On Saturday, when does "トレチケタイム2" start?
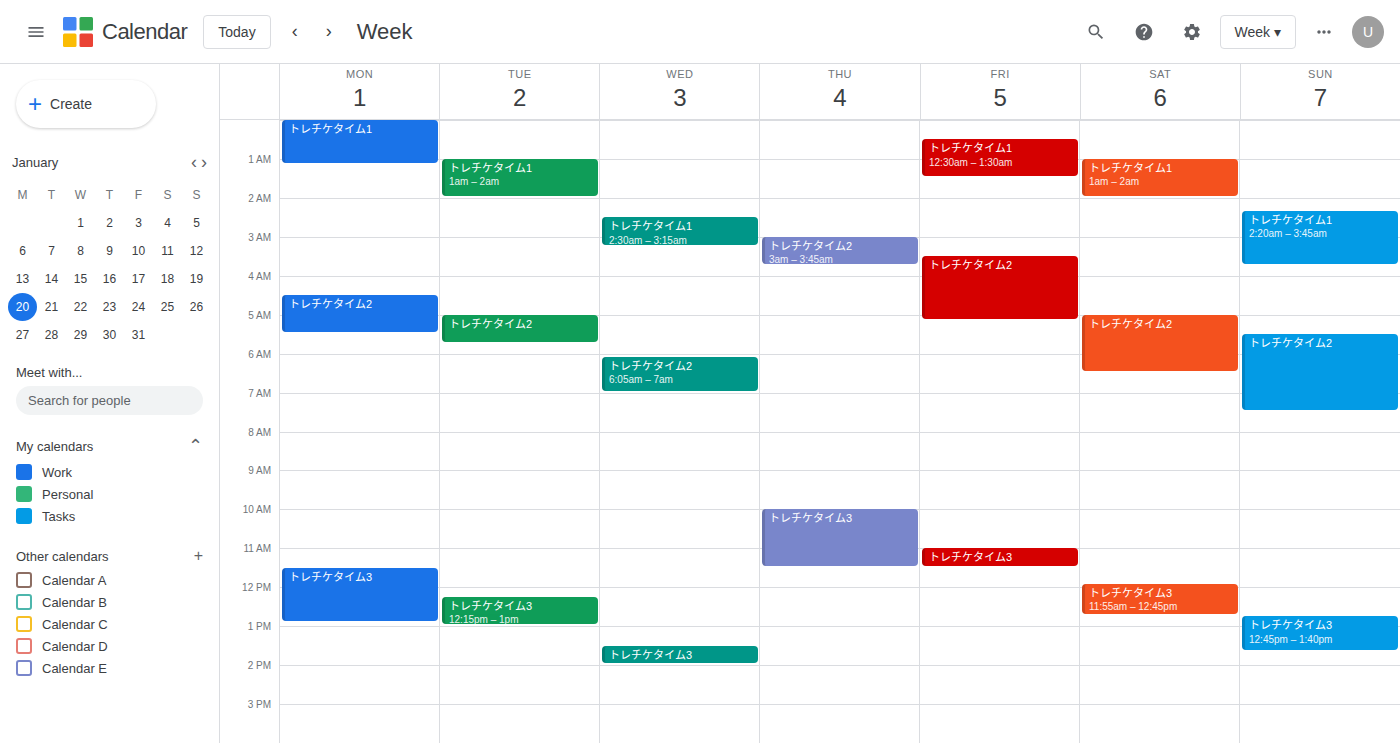
5:00 AM